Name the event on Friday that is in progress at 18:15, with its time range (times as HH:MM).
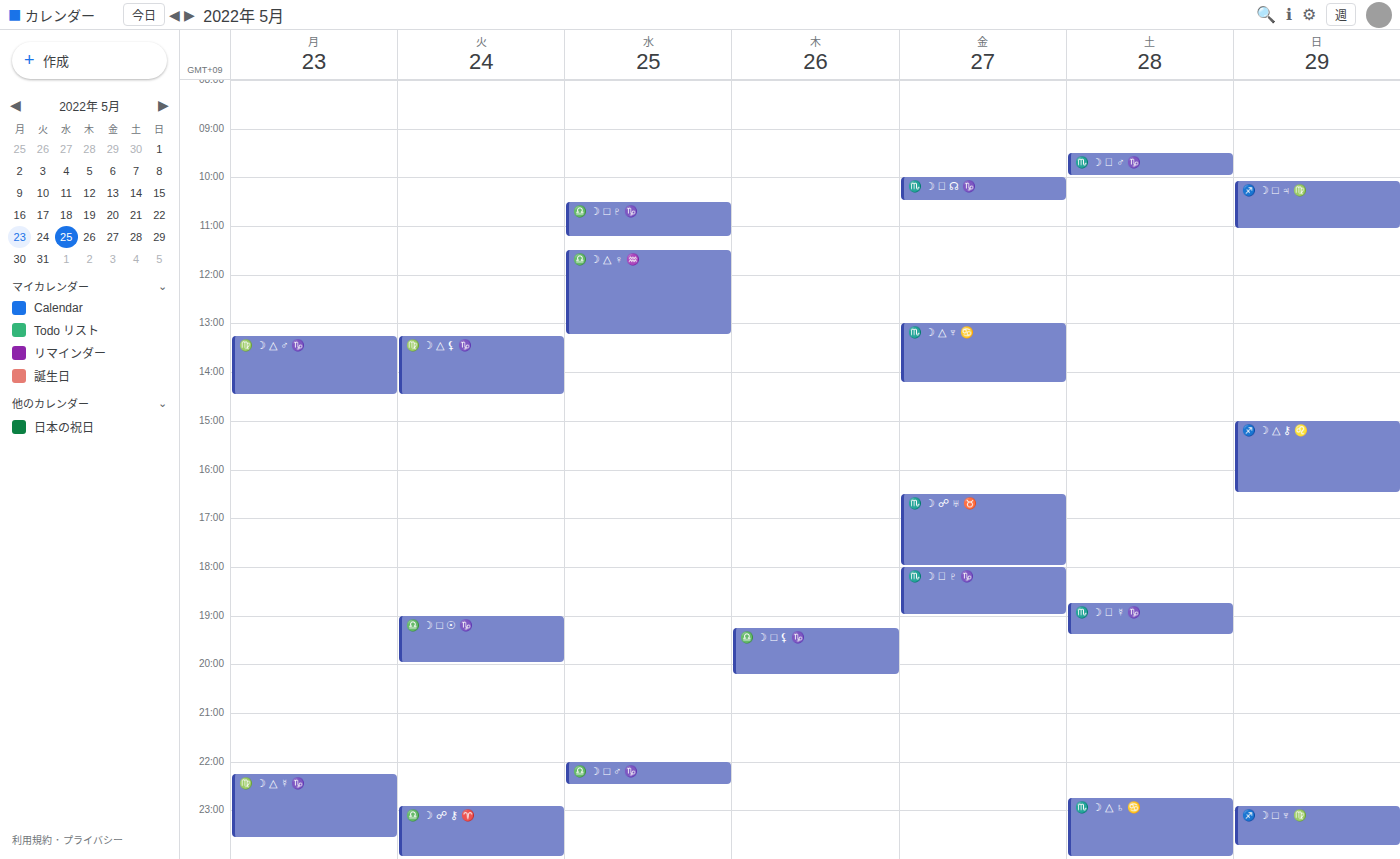
"♏️ ☽ ⚹ ♇ ♑️", 18:00 to 19:00